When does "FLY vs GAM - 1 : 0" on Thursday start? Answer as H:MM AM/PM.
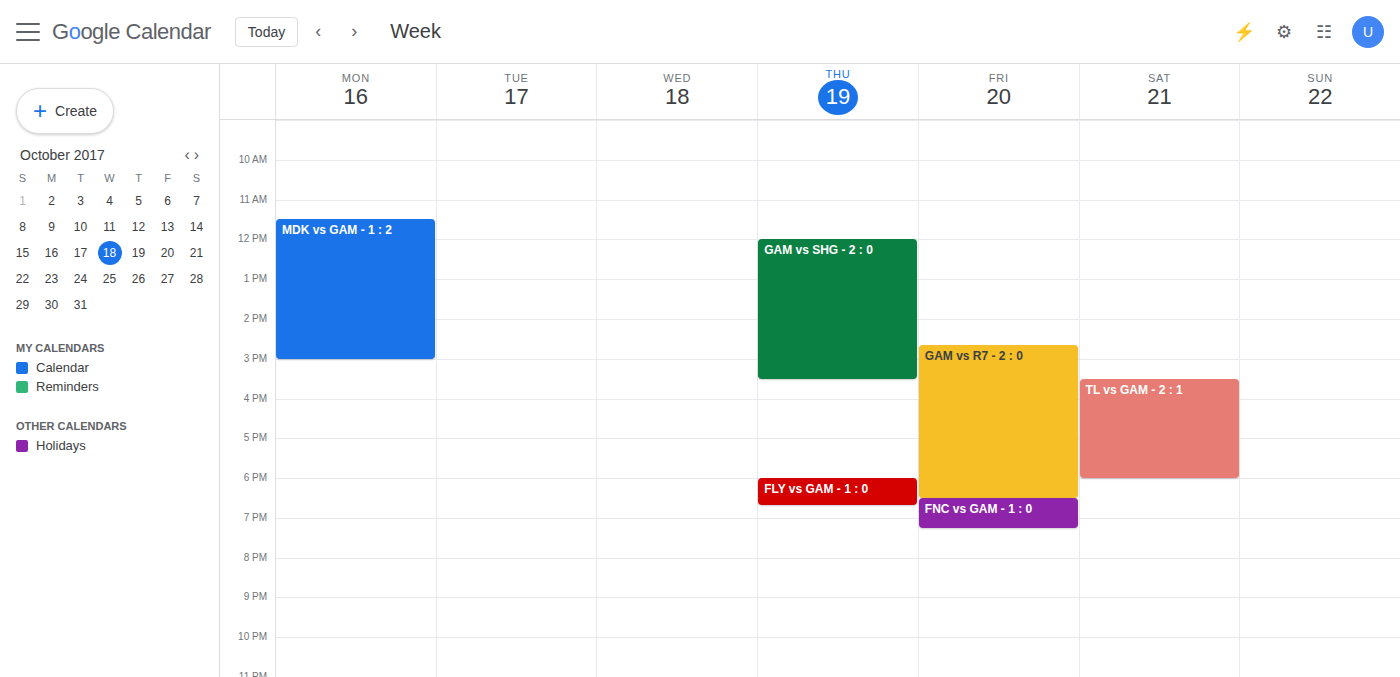
6:00 PM